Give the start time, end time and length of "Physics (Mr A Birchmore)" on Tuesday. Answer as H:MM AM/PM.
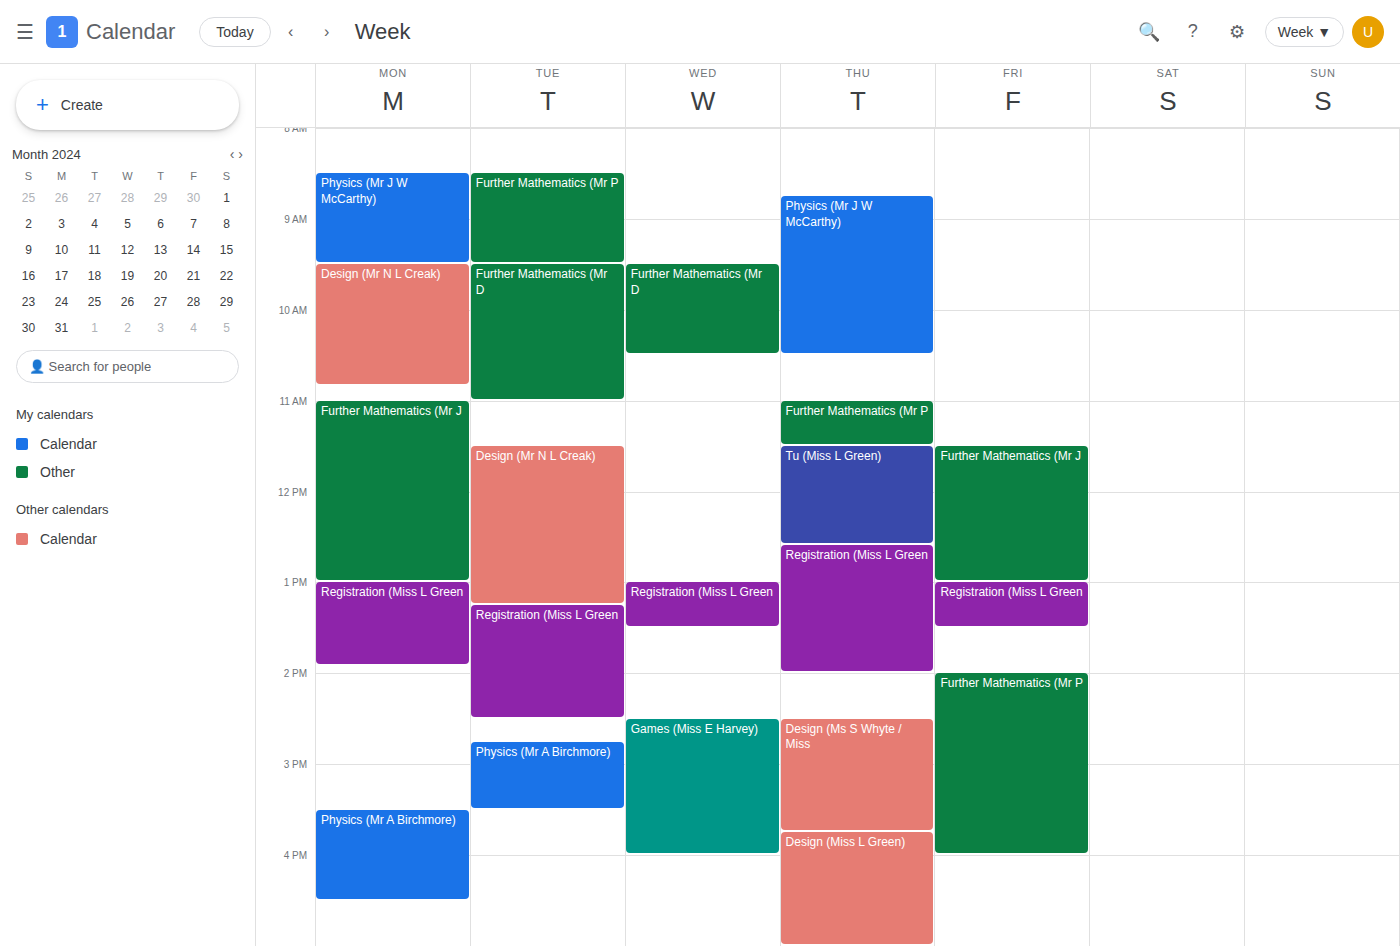
2:45 PM to 3:30 PM, 45 minutes